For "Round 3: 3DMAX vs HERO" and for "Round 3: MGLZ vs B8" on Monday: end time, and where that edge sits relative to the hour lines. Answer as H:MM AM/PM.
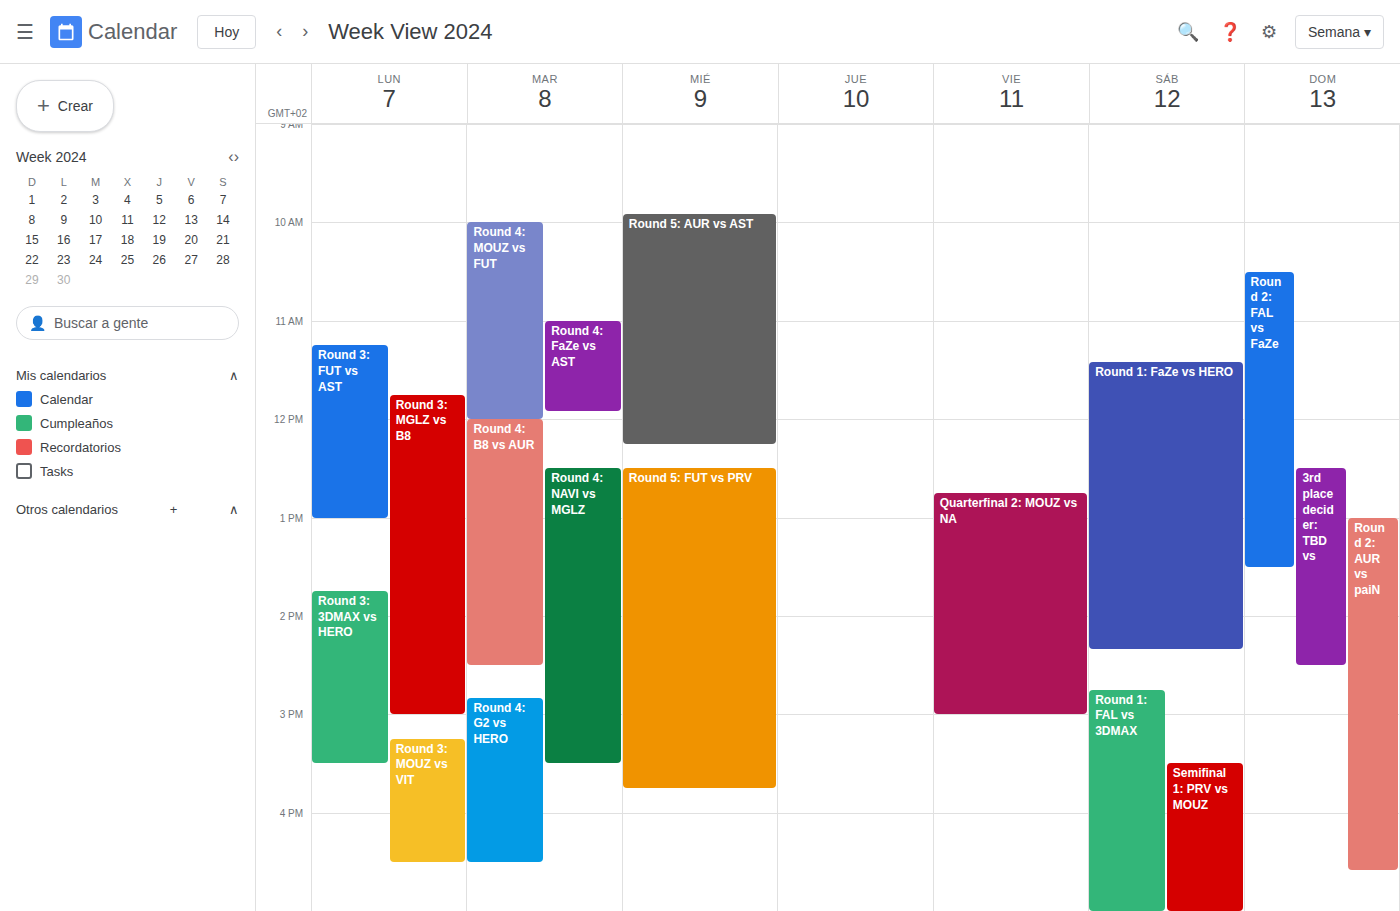
"Round 3: 3DMAX vs HERO": 3:30 PM, halfway between the 3 PM and 4 PM lines. "Round 3: MGLZ vs B8": 3:00 PM, exactly on the 3 PM line.